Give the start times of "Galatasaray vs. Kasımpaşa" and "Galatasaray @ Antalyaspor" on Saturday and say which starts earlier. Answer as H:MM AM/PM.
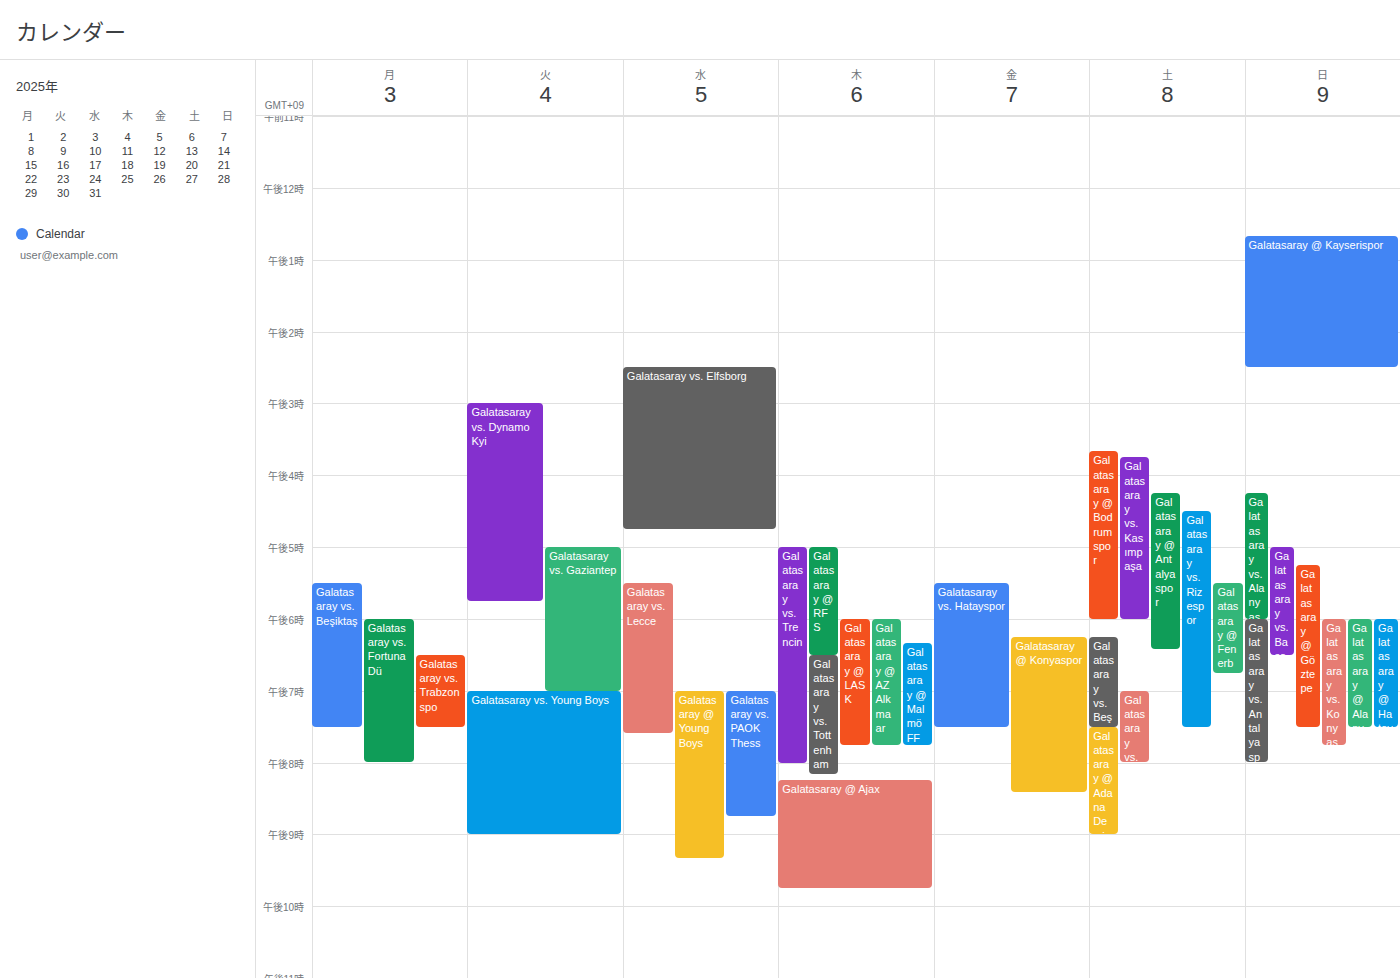
"Galatasaray vs. Kasımpaşa" 3:45 PM; "Galatasaray @ Antalyaspor" 4:15 PM.